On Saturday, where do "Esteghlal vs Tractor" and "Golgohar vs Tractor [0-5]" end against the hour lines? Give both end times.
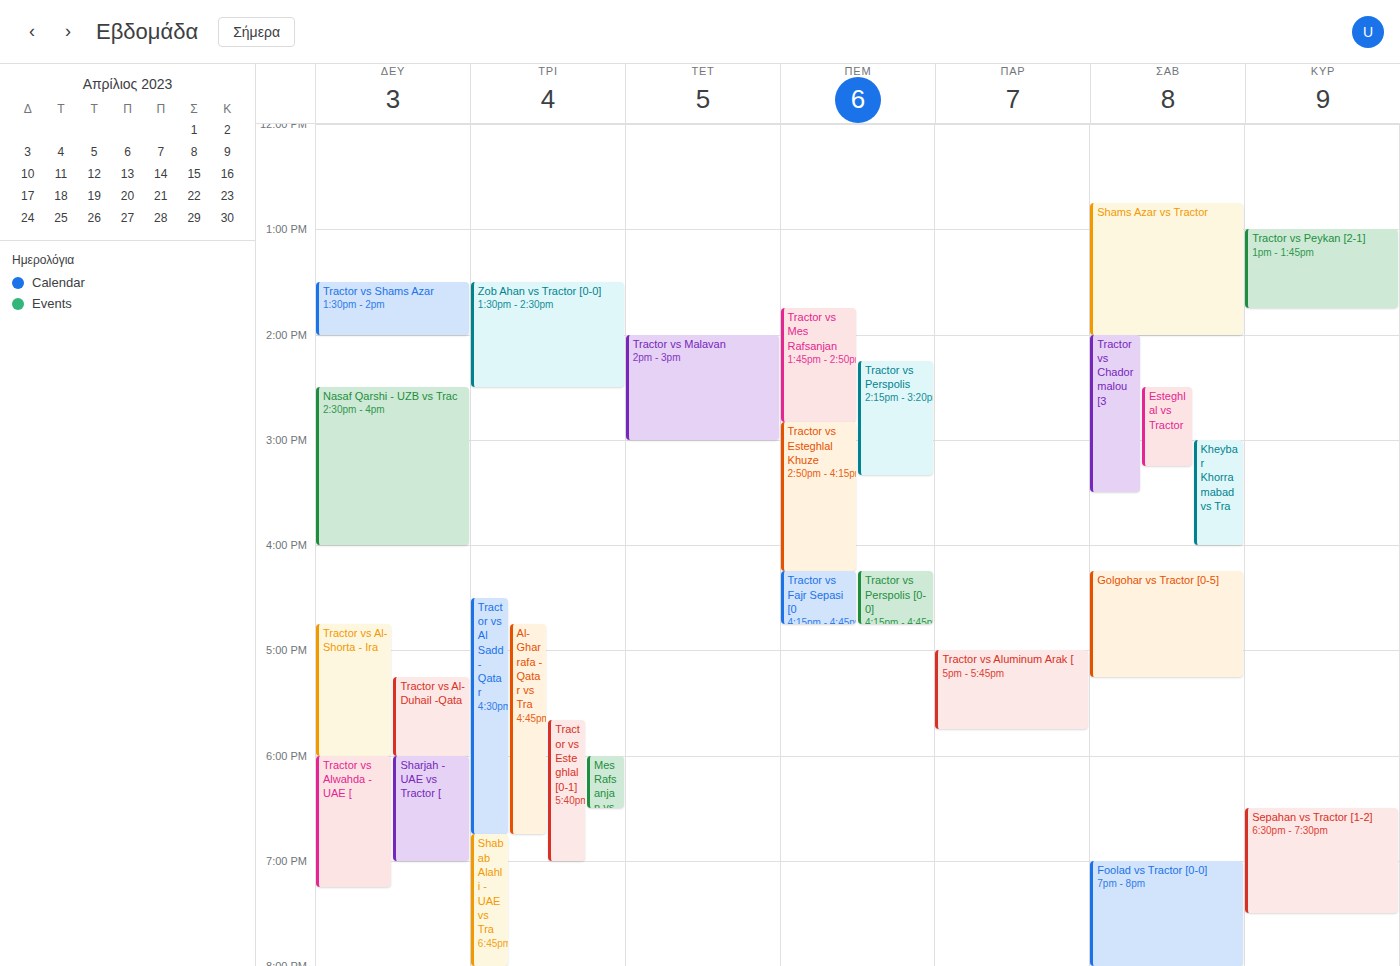
"Esteghlal vs Tractor": 3:15 PM, neither: a quarter of the way from the 3 PM line to the 4 PM line. "Golgohar vs Tractor [0-5]": 5:15 PM, neither: a quarter of the way from the 5 PM line to the 6 PM line.